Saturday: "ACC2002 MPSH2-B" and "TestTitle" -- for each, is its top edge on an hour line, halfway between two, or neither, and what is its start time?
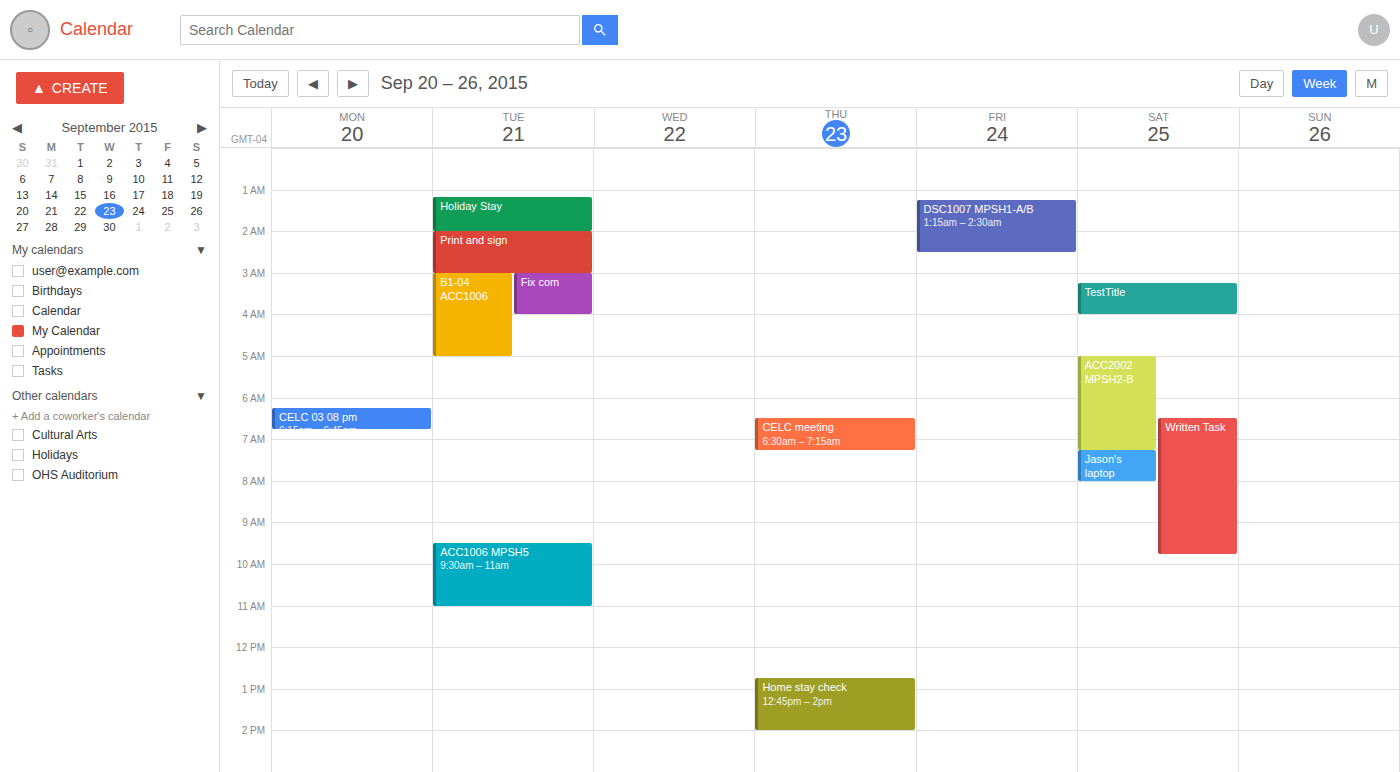
"ACC2002 MPSH2-B": 5:00 AM, exactly on the 5 AM line. "TestTitle": 3:15 AM, neither: a quarter of the way from the 3 AM line to the 4 AM line.